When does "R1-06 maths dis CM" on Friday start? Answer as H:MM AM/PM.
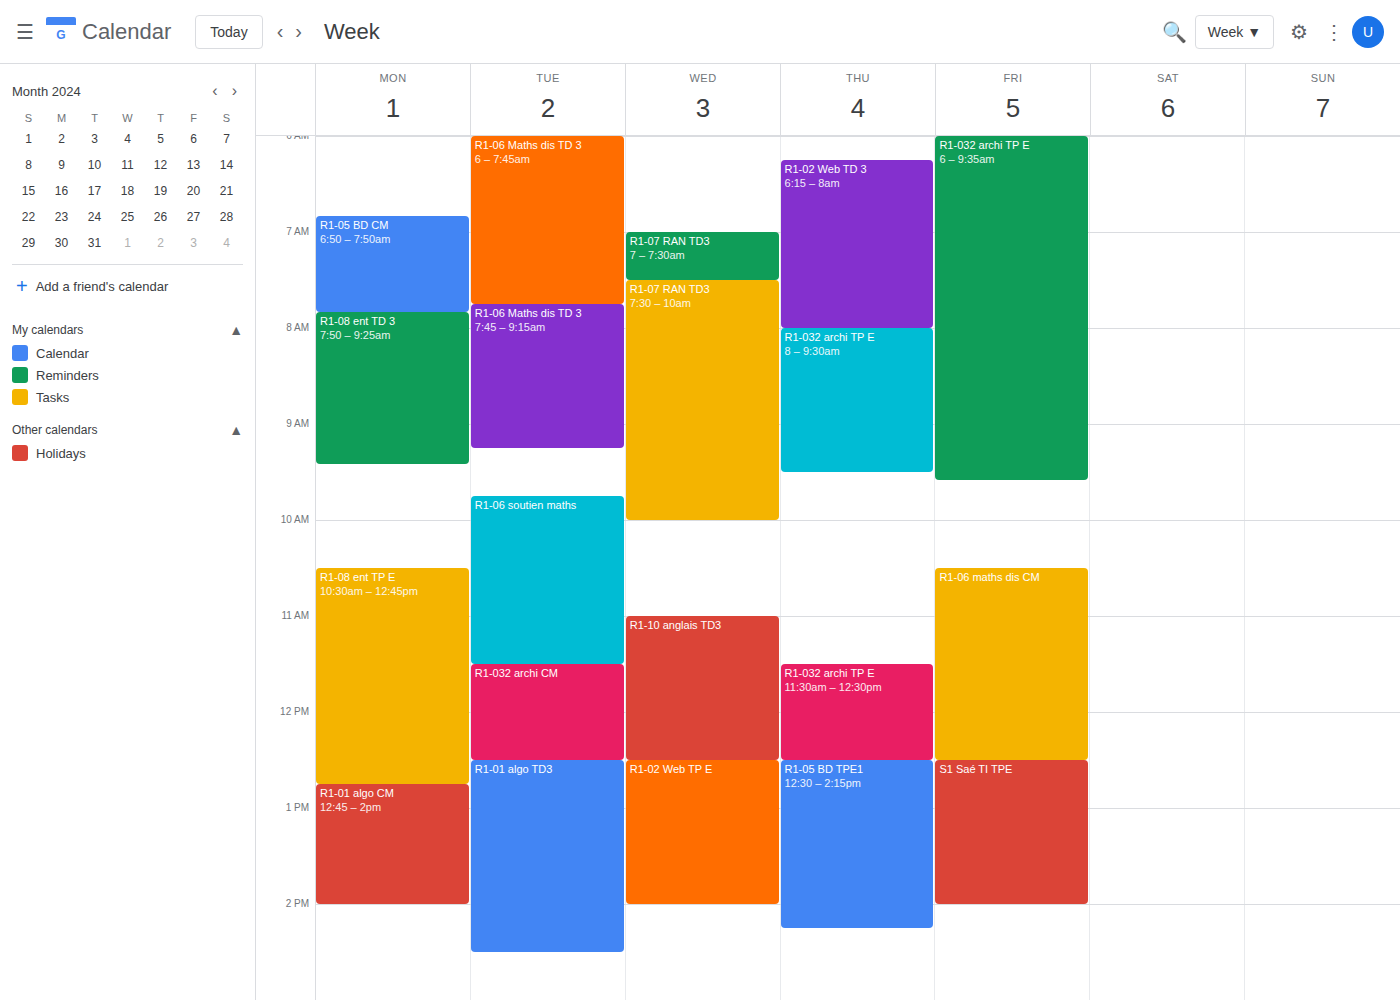
10:30 AM